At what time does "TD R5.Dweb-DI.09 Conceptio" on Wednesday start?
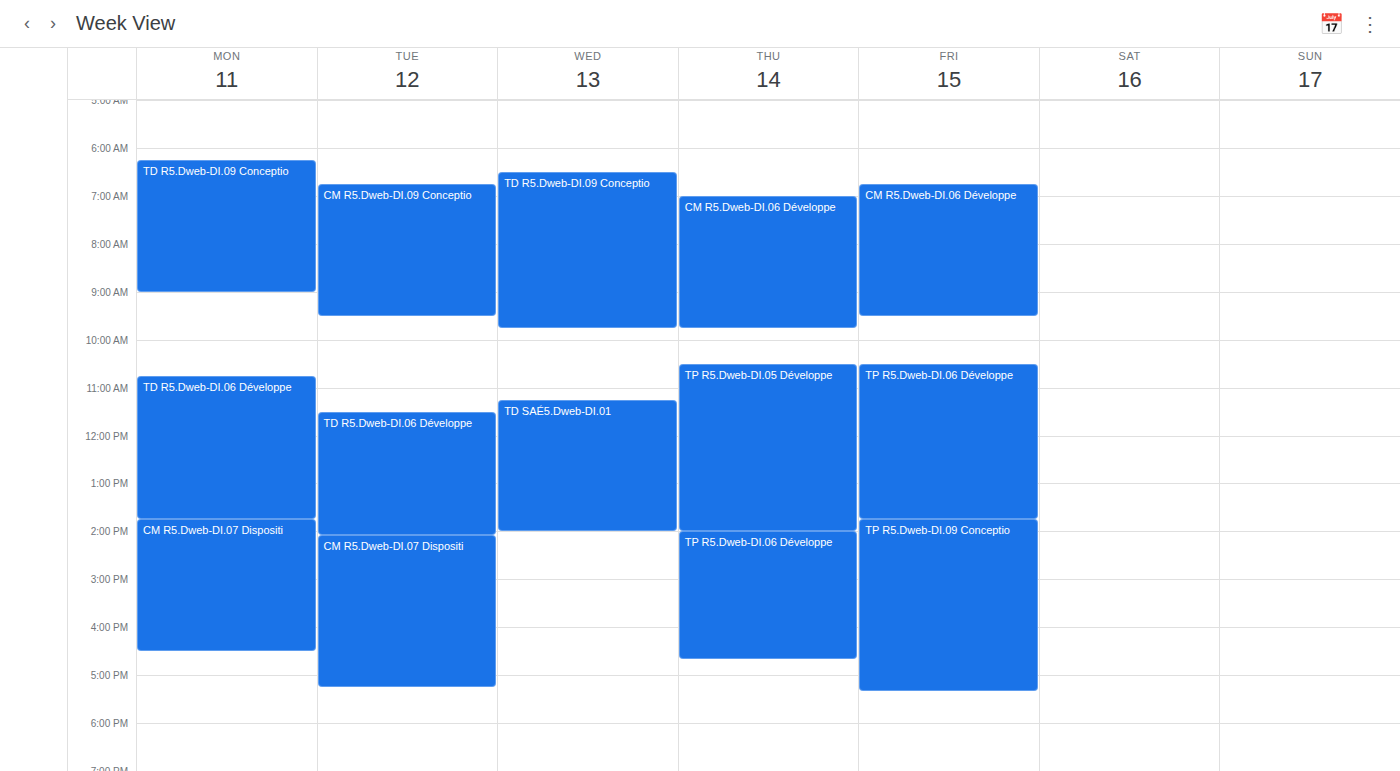
6:30 AM